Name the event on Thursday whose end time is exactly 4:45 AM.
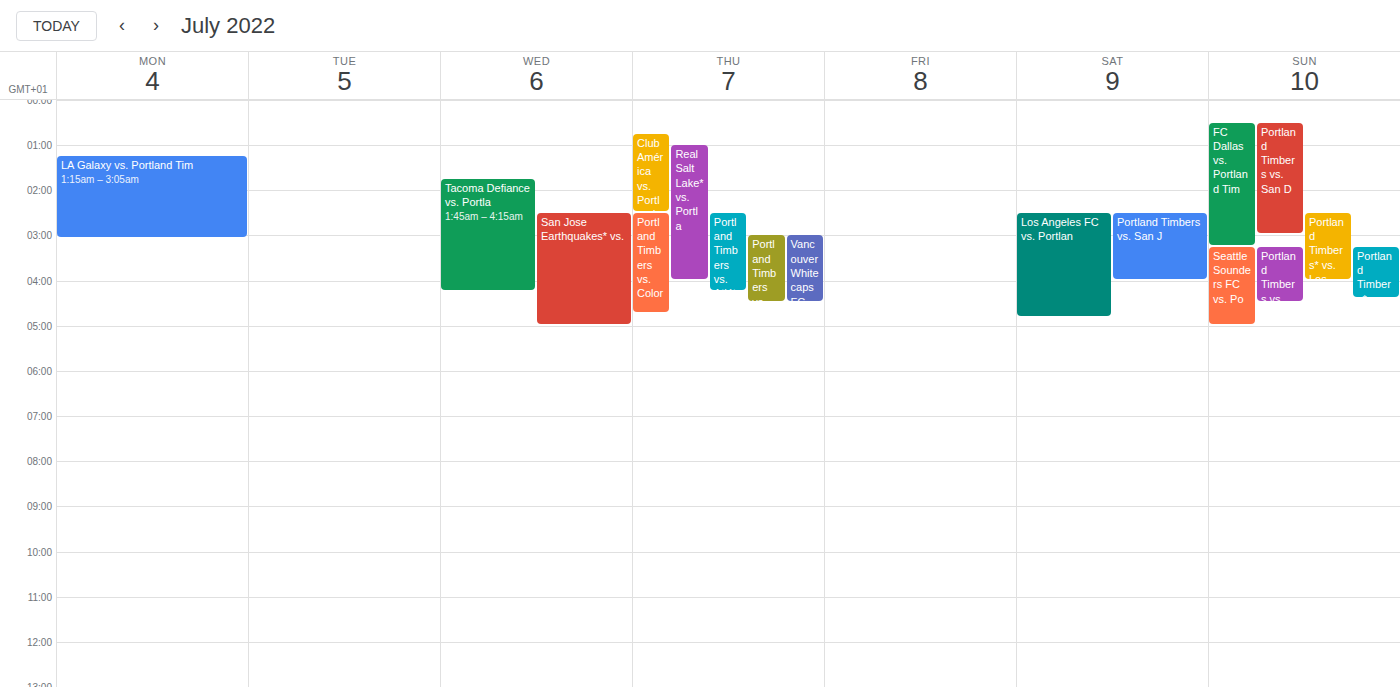
"Portland Timbers vs. Color"